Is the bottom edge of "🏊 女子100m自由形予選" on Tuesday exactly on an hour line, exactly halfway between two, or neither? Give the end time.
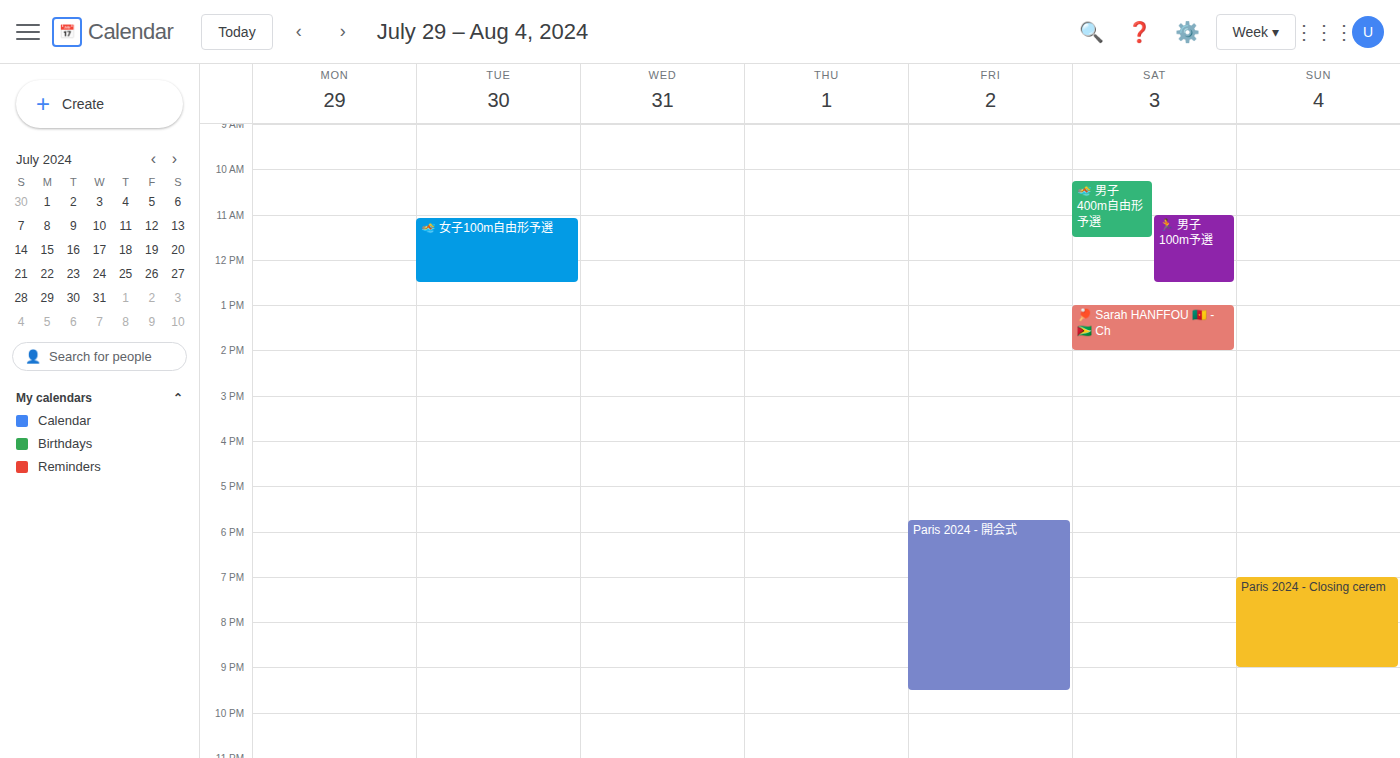
12:30 PM -- halfway between the 12 PM and 1 PM lines.